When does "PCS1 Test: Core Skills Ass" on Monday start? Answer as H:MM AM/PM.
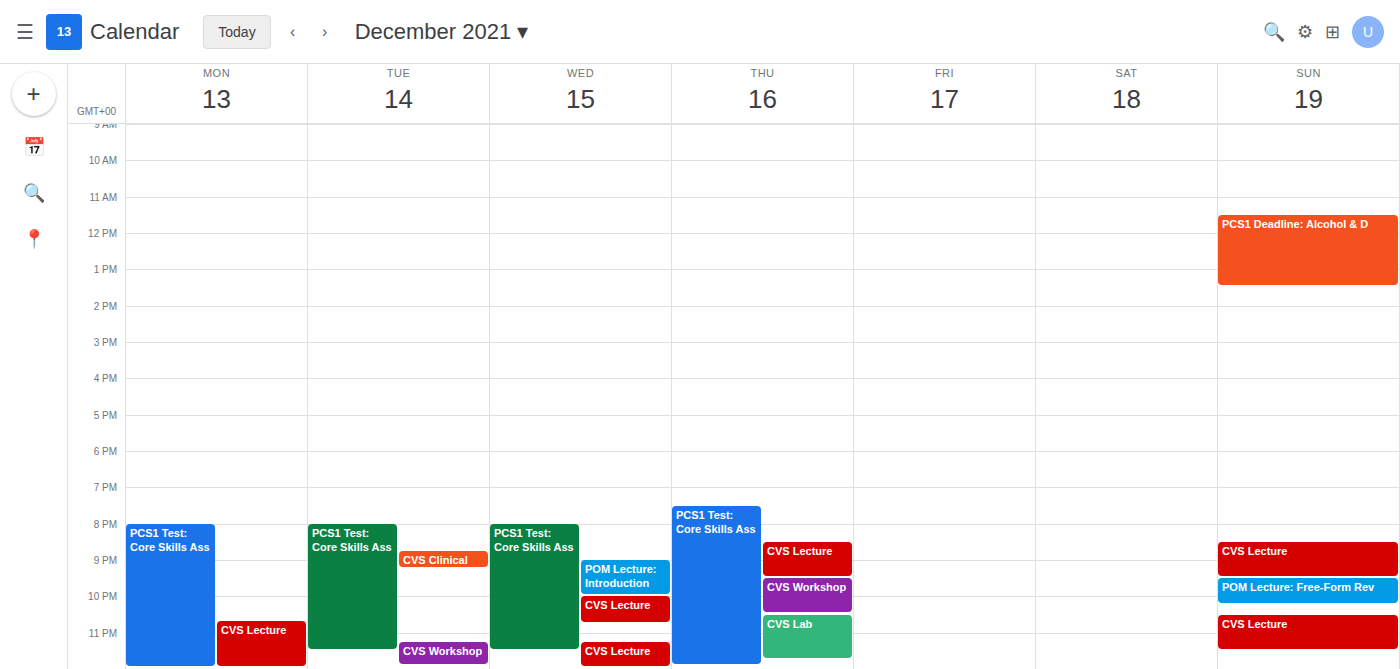
8:00 PM